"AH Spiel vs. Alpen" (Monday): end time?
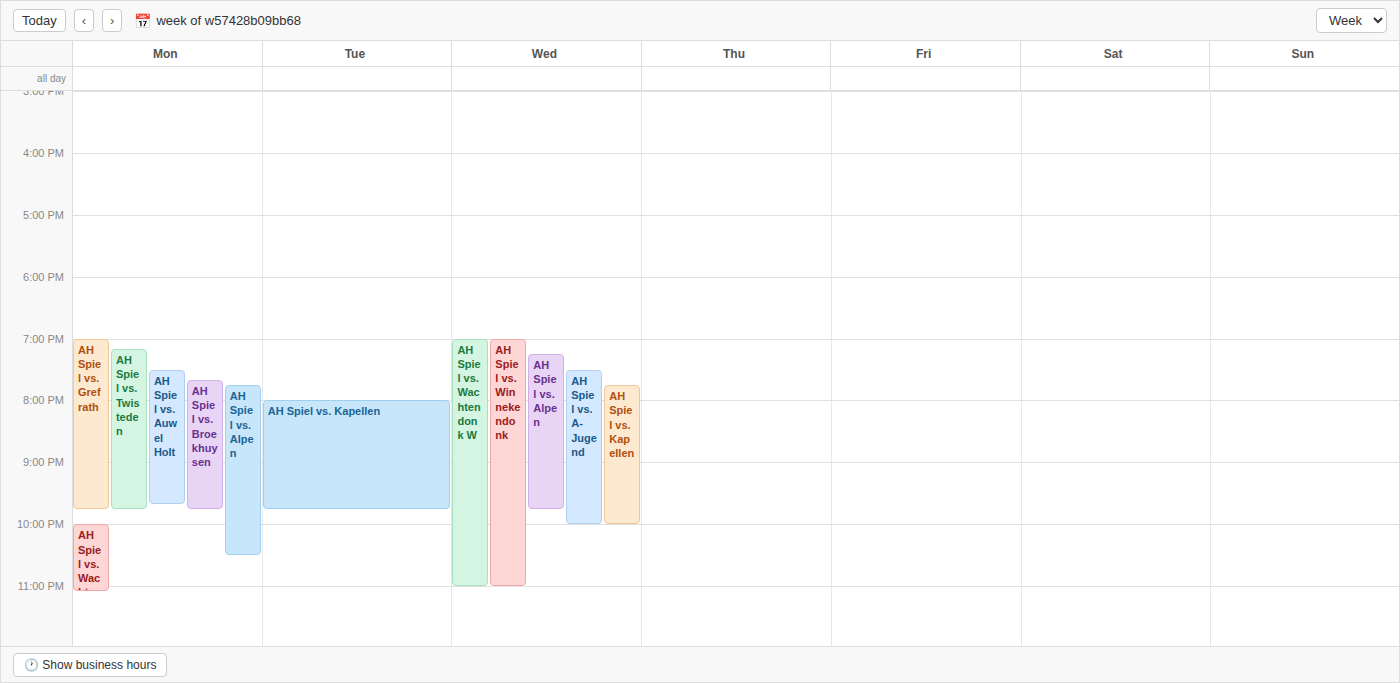
22:30